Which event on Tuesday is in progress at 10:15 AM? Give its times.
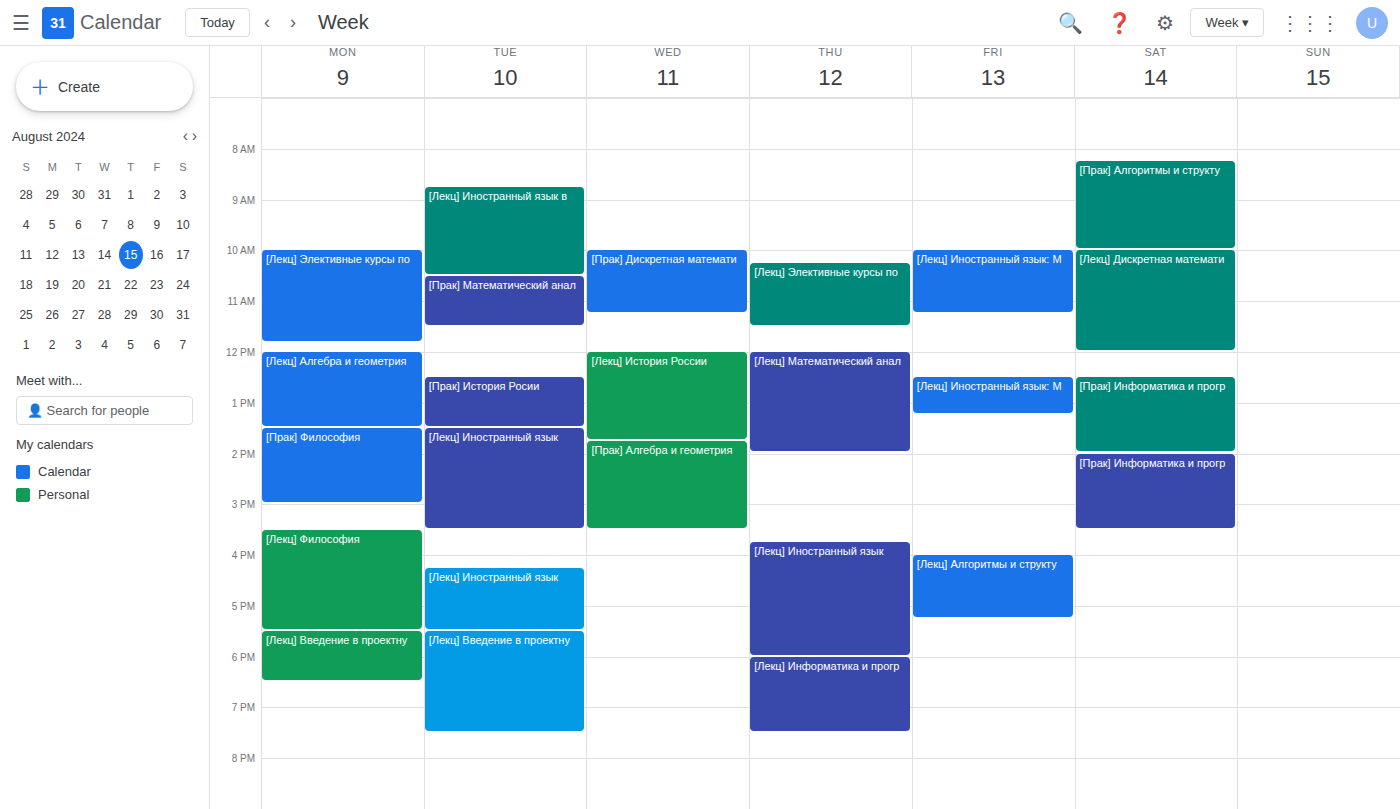
"[Лекц] Иностранный язык в", 8:45 AM to 10:30 AM